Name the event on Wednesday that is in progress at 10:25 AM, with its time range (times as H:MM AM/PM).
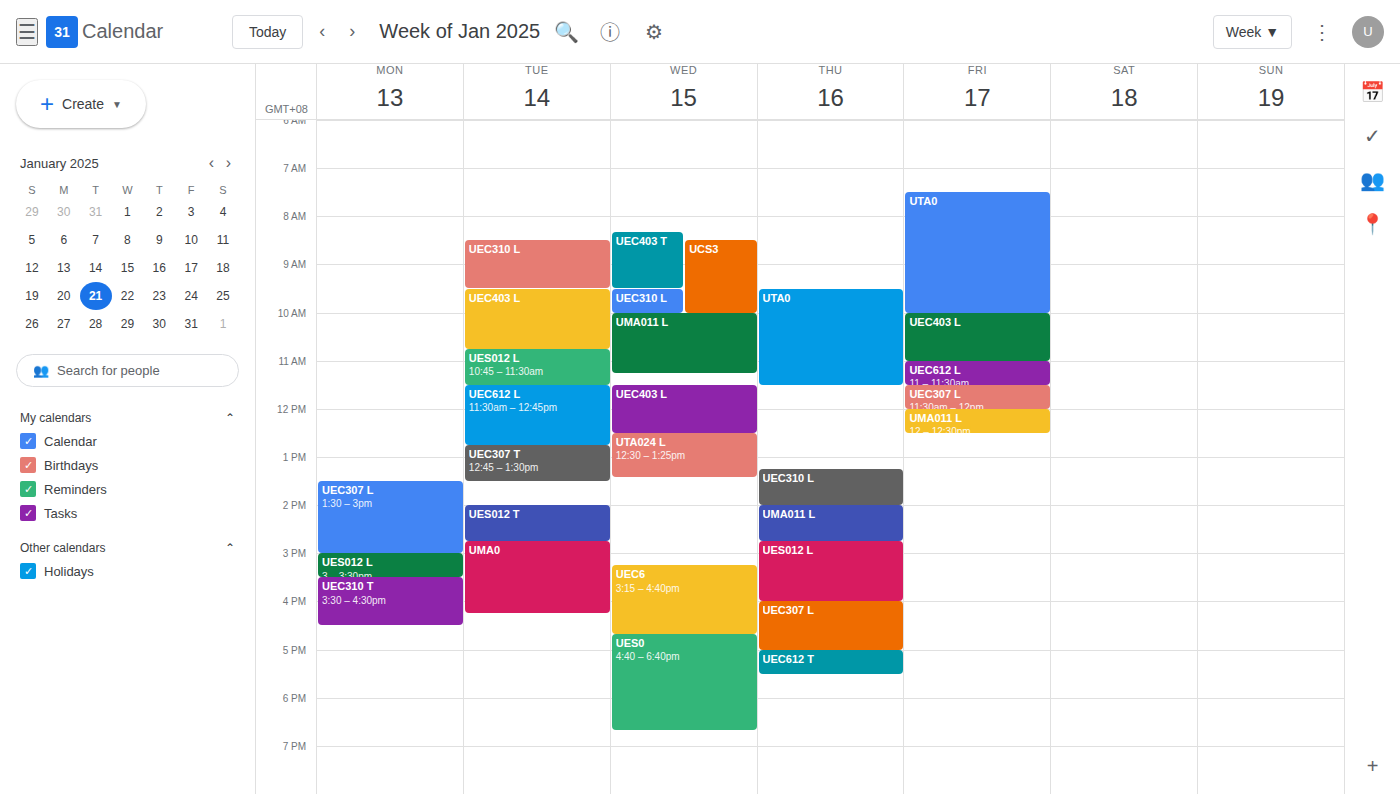
"UMA011 L", 10:00 AM to 11:15 AM